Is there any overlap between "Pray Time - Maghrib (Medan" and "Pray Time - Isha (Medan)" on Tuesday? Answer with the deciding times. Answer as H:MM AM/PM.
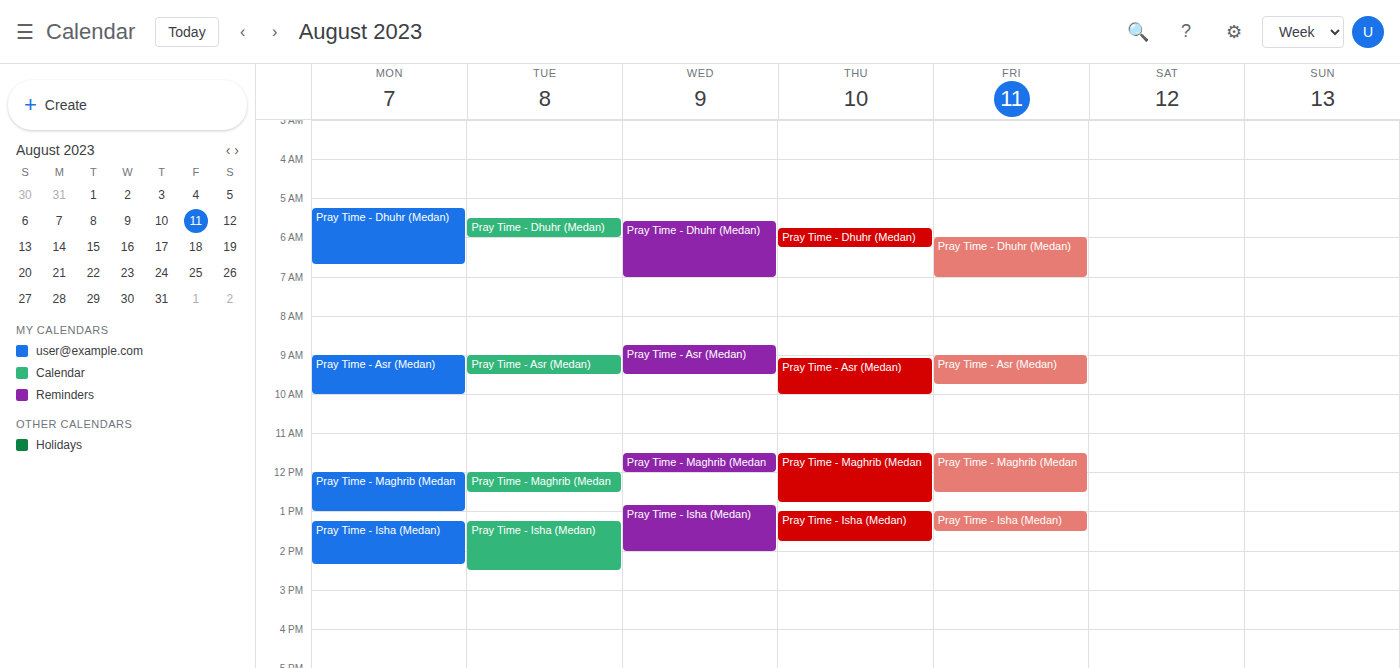
"Pray Time - Maghrib (Medan" ends at 12:30 PM and "Pray Time - Isha (Medan)" starts at 1:15 PM -- no overlap.